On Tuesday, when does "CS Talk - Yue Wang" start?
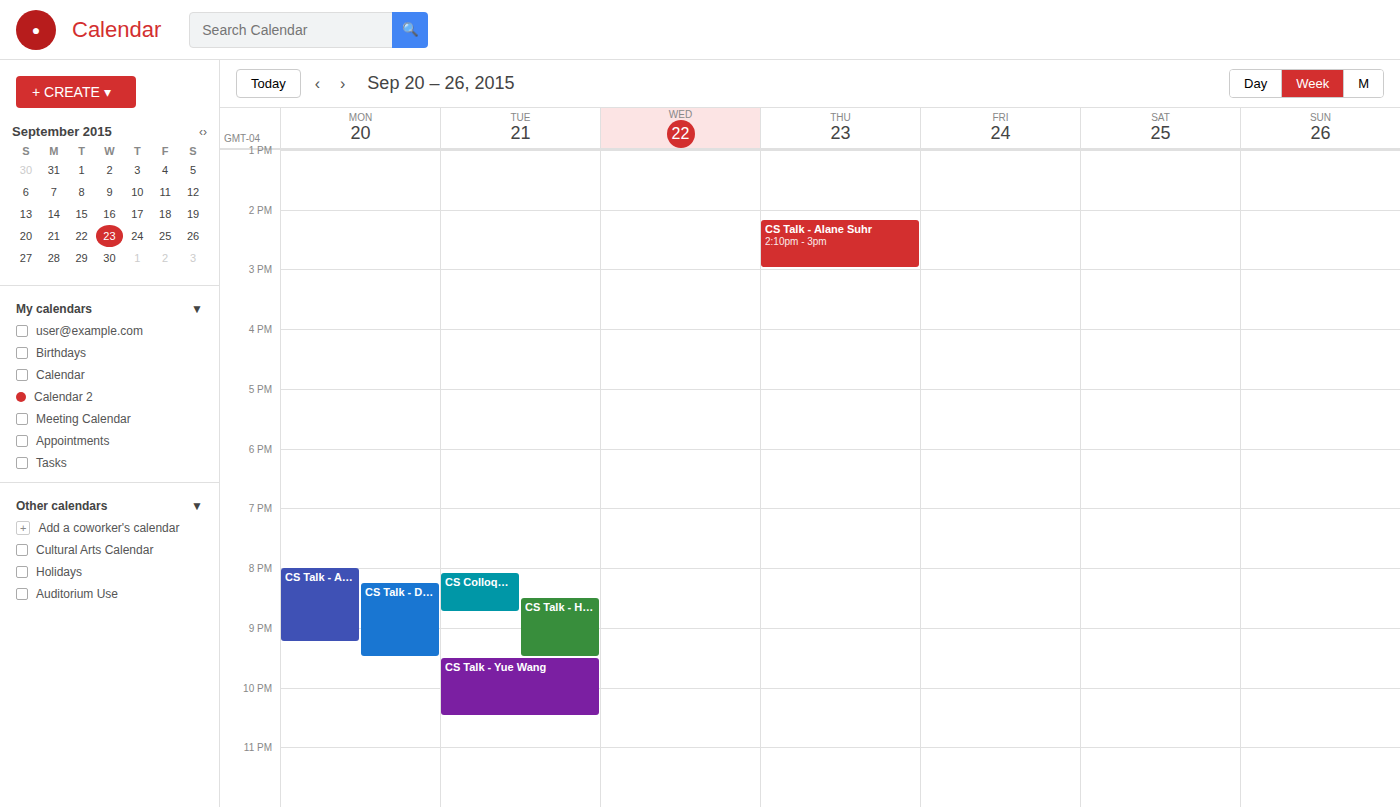
21:30